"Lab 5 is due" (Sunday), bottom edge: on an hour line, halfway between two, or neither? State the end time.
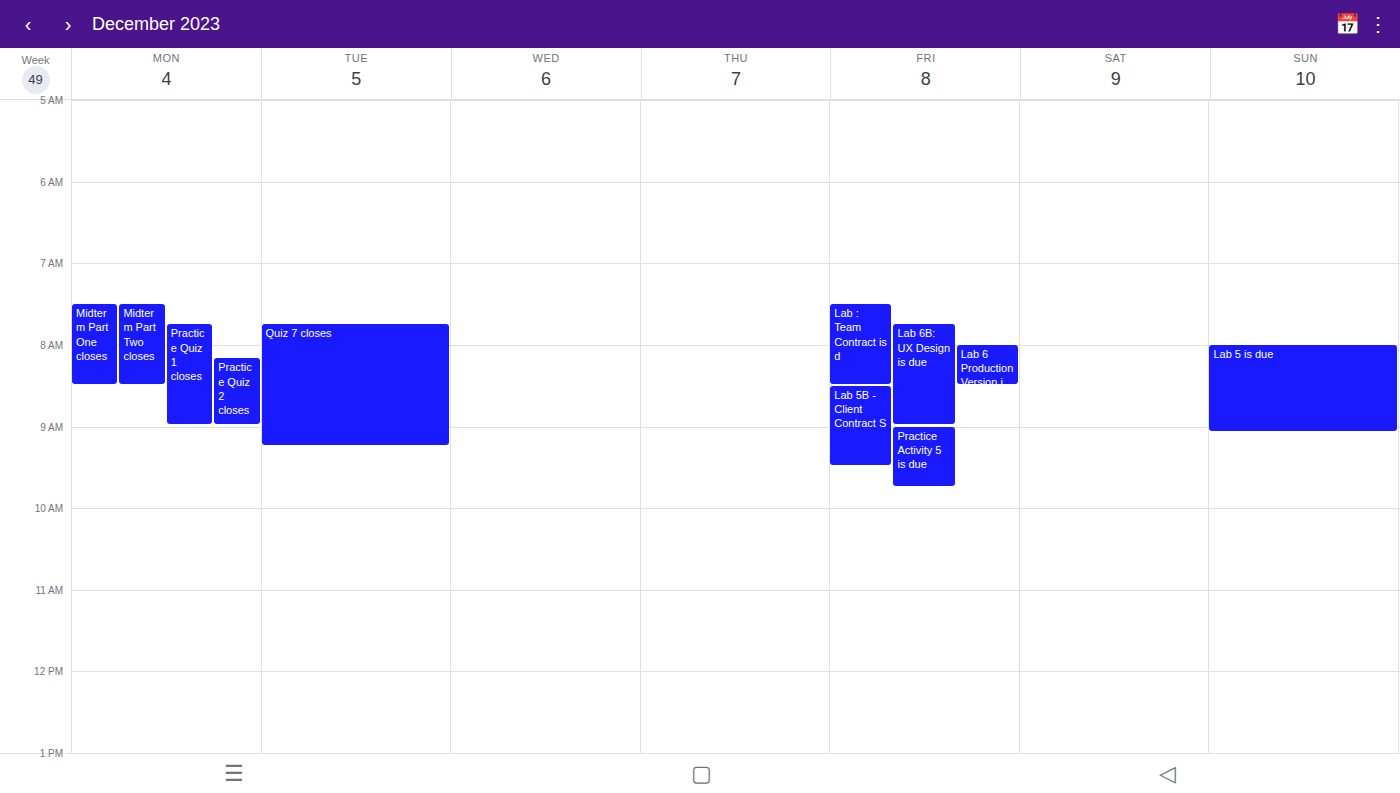
9:05 AM -- neither: 5 minutes below the 9 AM line and 55 minutes above the 10 AM line.